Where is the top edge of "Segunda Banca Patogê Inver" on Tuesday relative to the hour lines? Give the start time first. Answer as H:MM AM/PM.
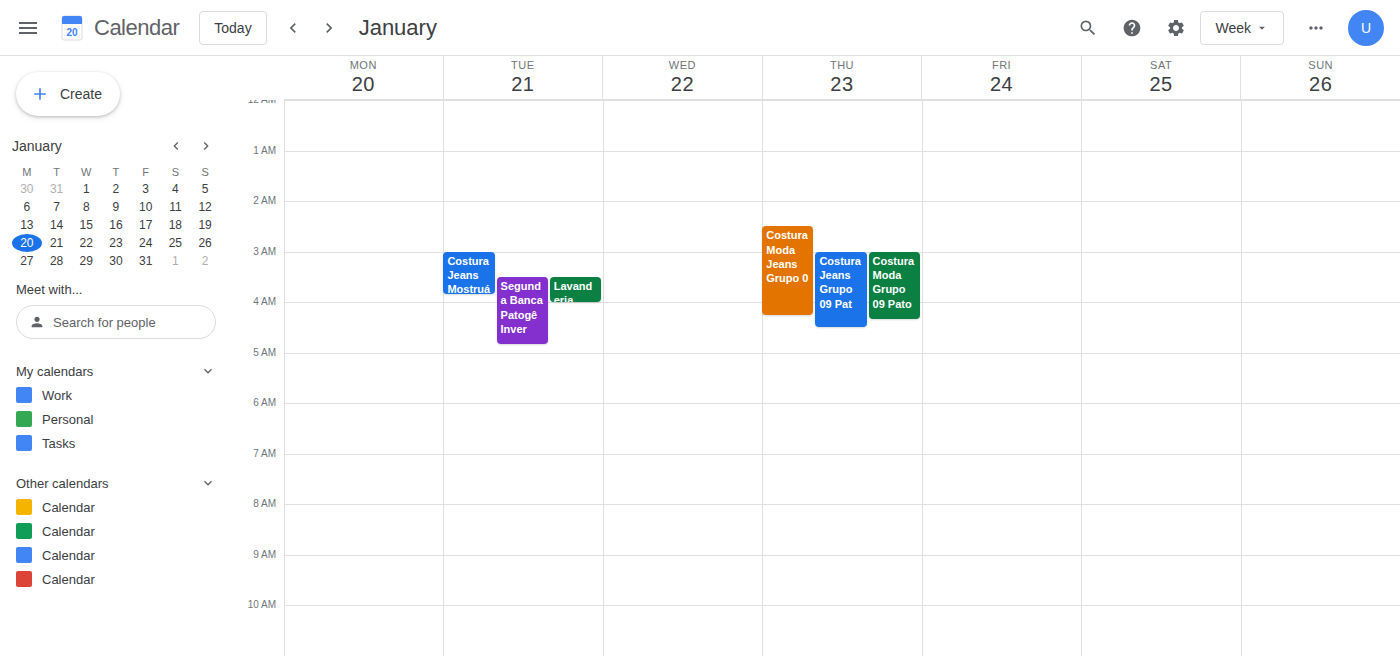
3:30 AM -- halfway between the 3 AM and 4 AM lines.